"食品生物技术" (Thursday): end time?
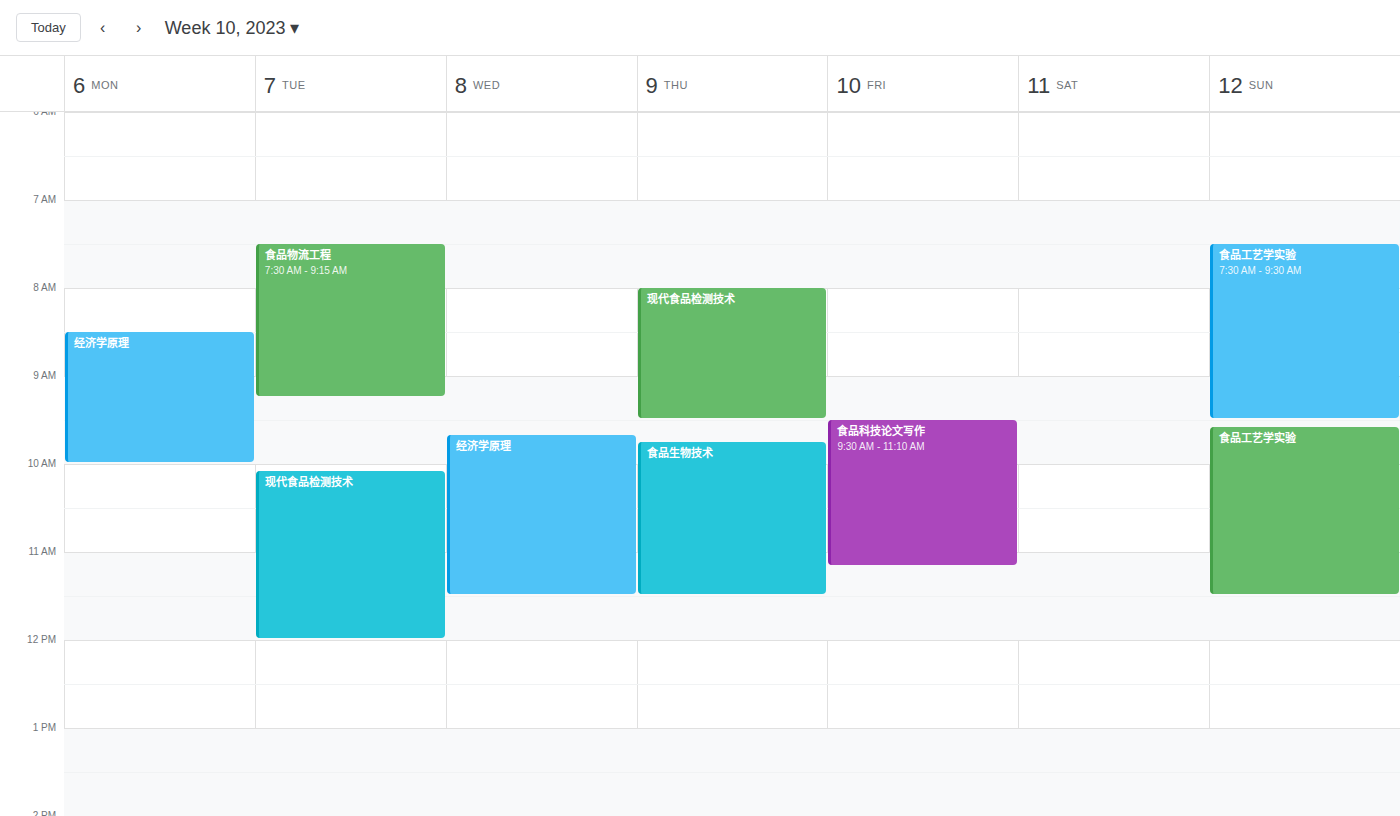
11:30 AM